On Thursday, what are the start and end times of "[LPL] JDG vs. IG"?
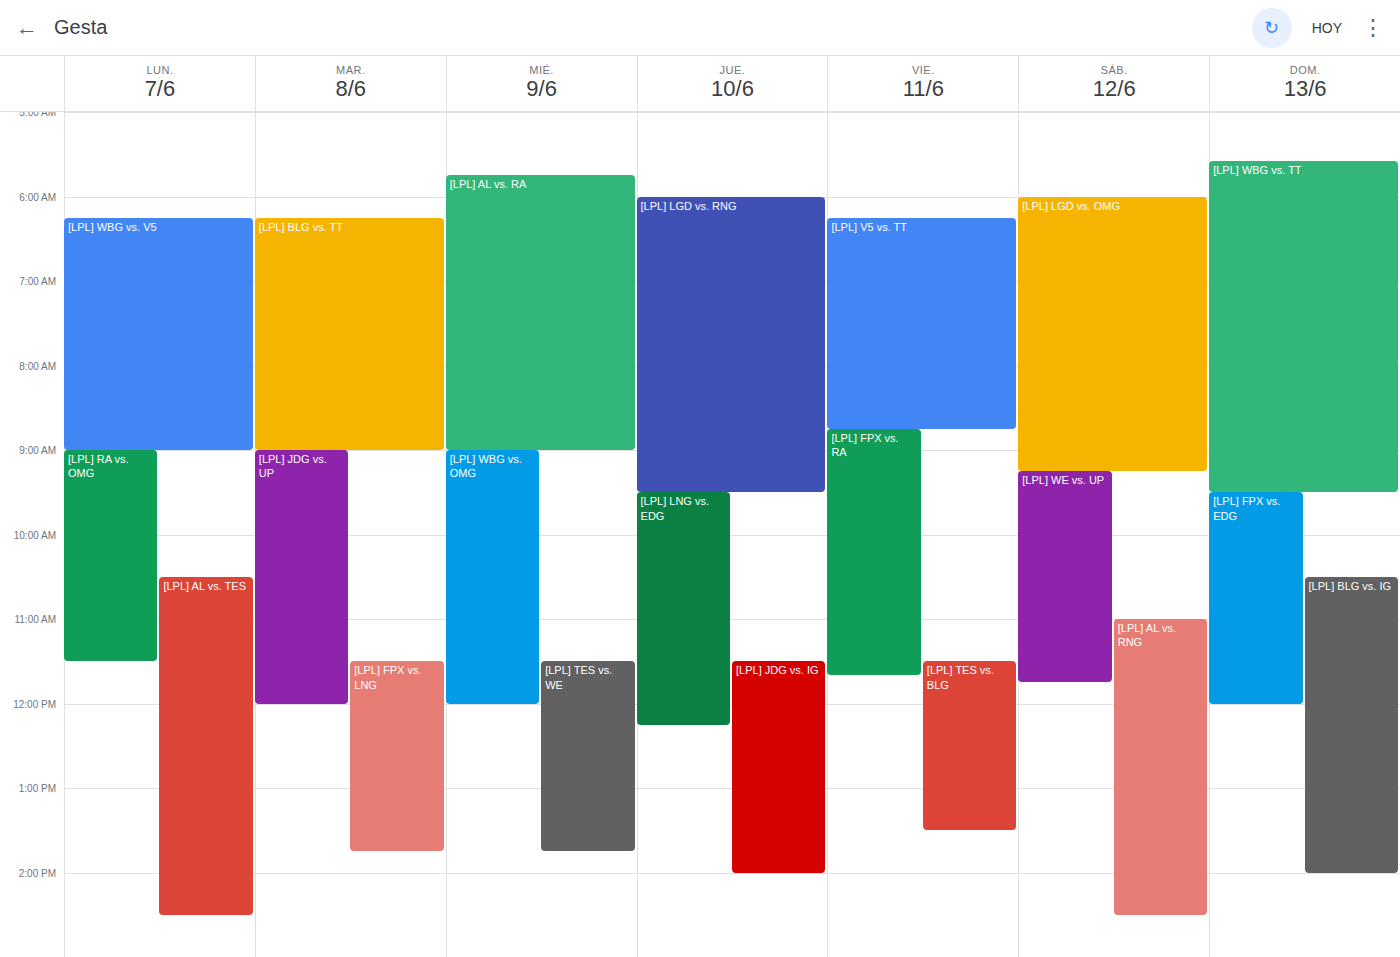
11:30 AM to 2:00 PM